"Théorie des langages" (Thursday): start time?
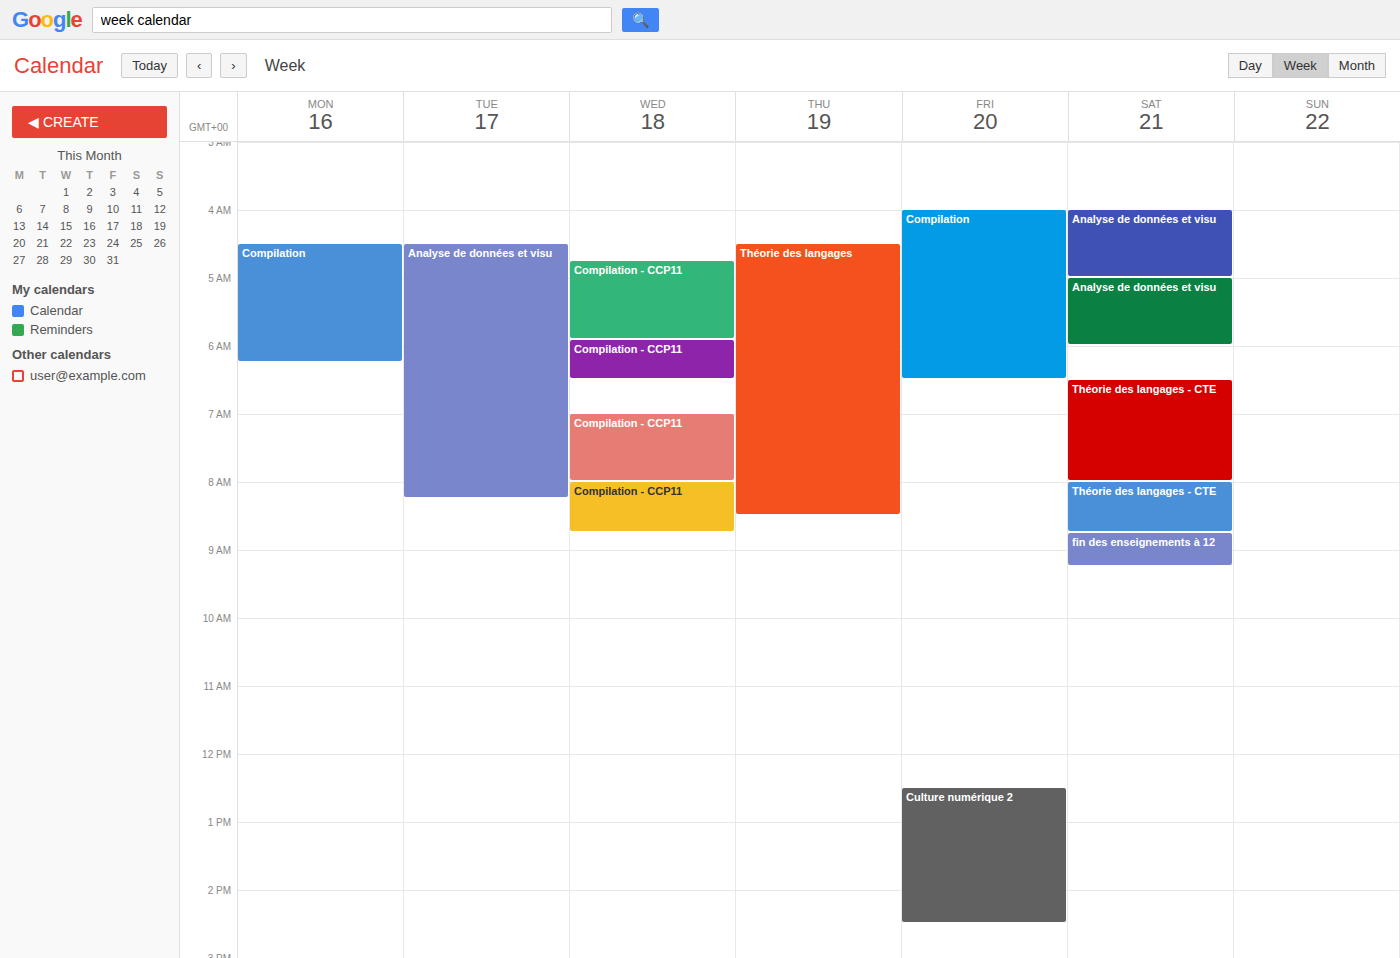
04:30